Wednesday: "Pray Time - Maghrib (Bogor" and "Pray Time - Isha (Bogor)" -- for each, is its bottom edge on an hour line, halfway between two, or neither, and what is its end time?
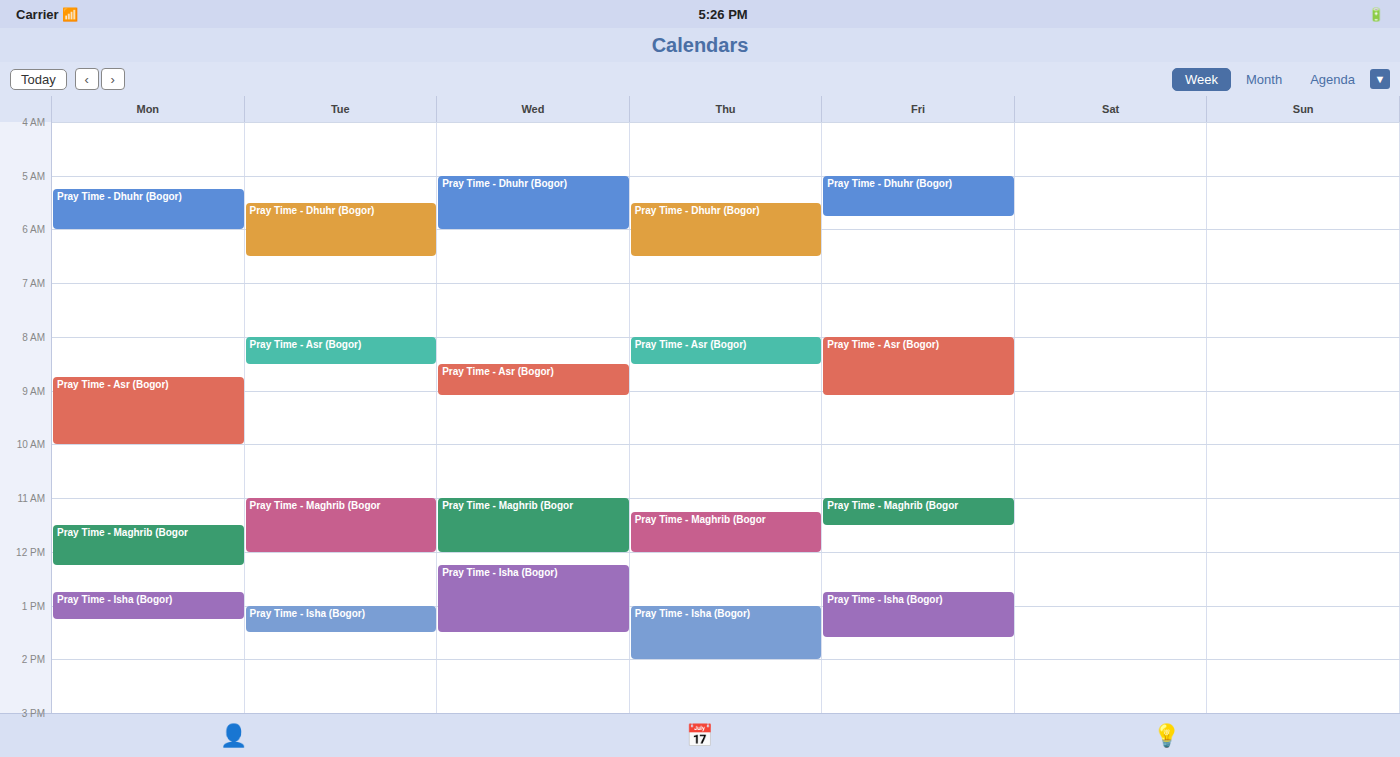
"Pray Time - Maghrib (Bogor": 12:00 PM, exactly on the 12 PM line. "Pray Time - Isha (Bogor)": 1:30 PM, halfway between the 1 PM and 2 PM lines.